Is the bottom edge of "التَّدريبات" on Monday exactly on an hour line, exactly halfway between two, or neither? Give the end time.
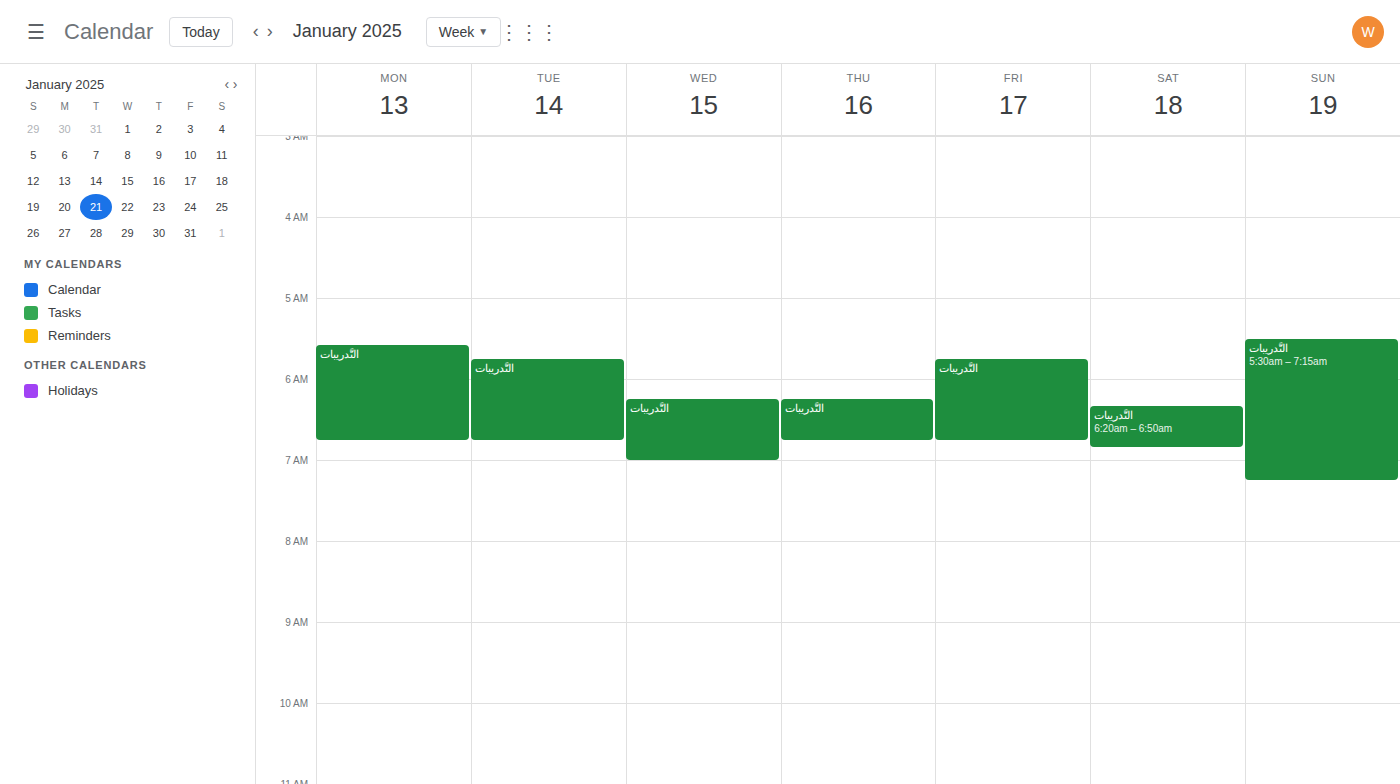
6:45 AM -- neither: three quarters of the way from the 6 AM line to the 7 AM line.